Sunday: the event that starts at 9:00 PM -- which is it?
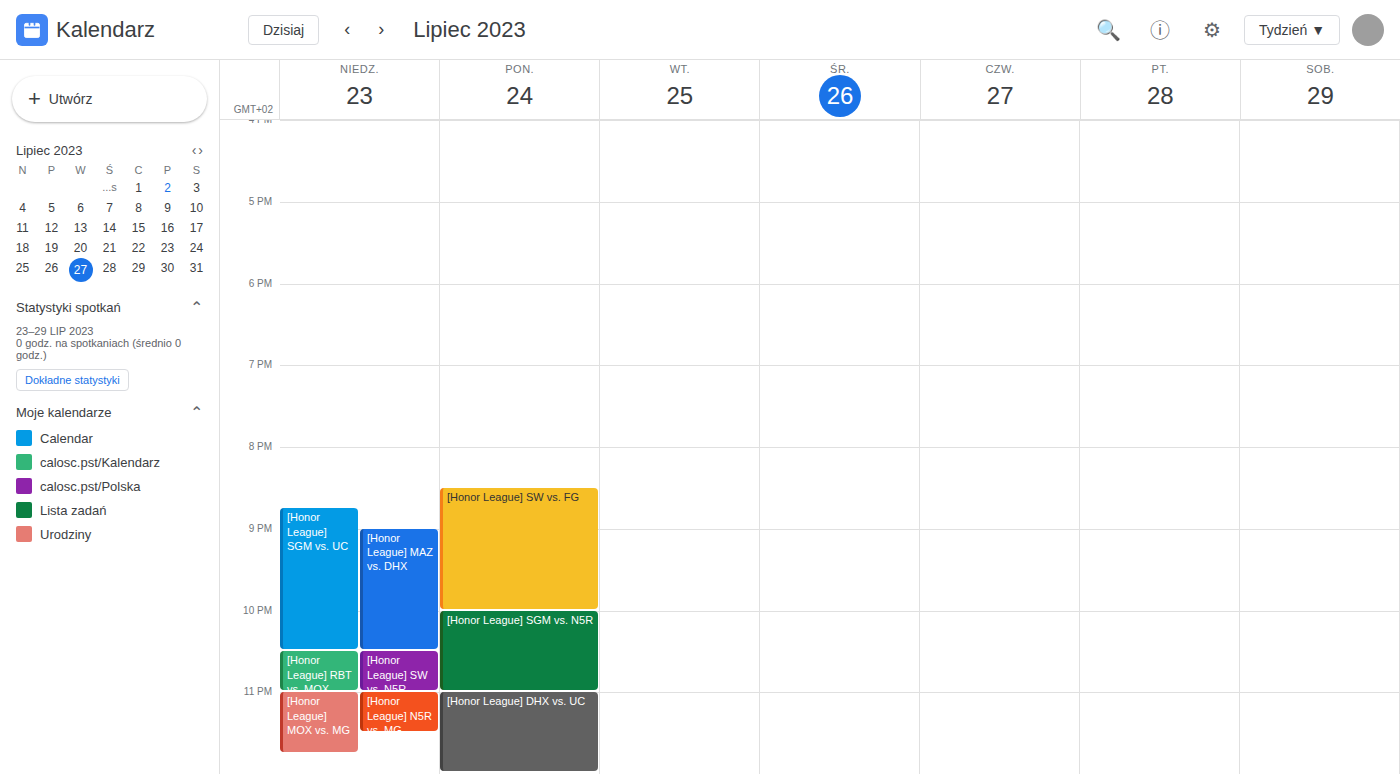
"[Honor League] MAZ vs. DHX"